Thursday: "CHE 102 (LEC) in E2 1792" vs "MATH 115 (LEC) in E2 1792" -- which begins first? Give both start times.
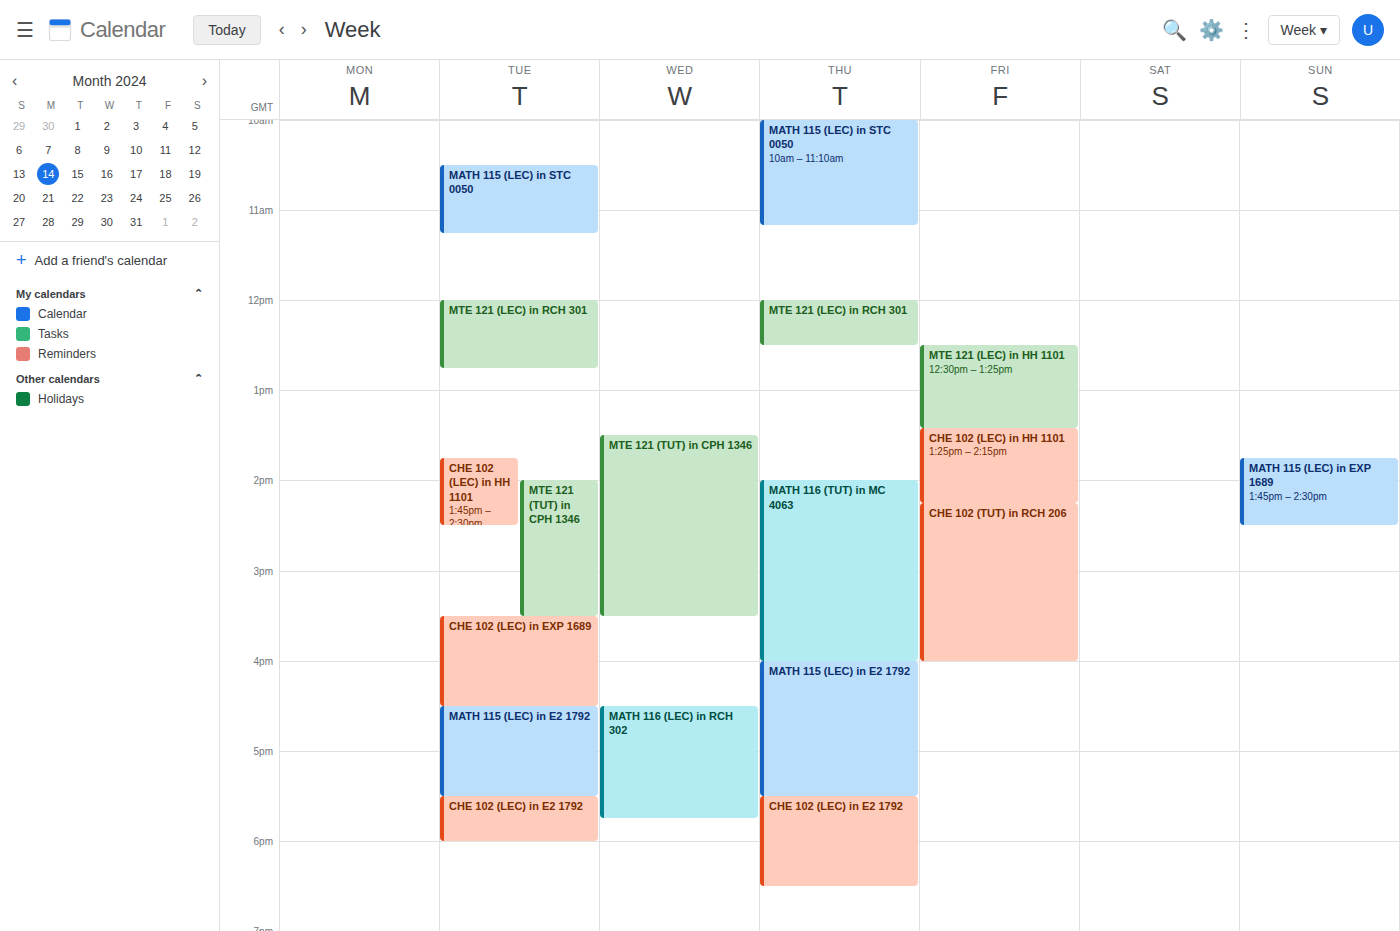
"MATH 115 (LEC) in E2 1792" 4:00 PM; "CHE 102 (LEC) in E2 1792" 5:30 PM.